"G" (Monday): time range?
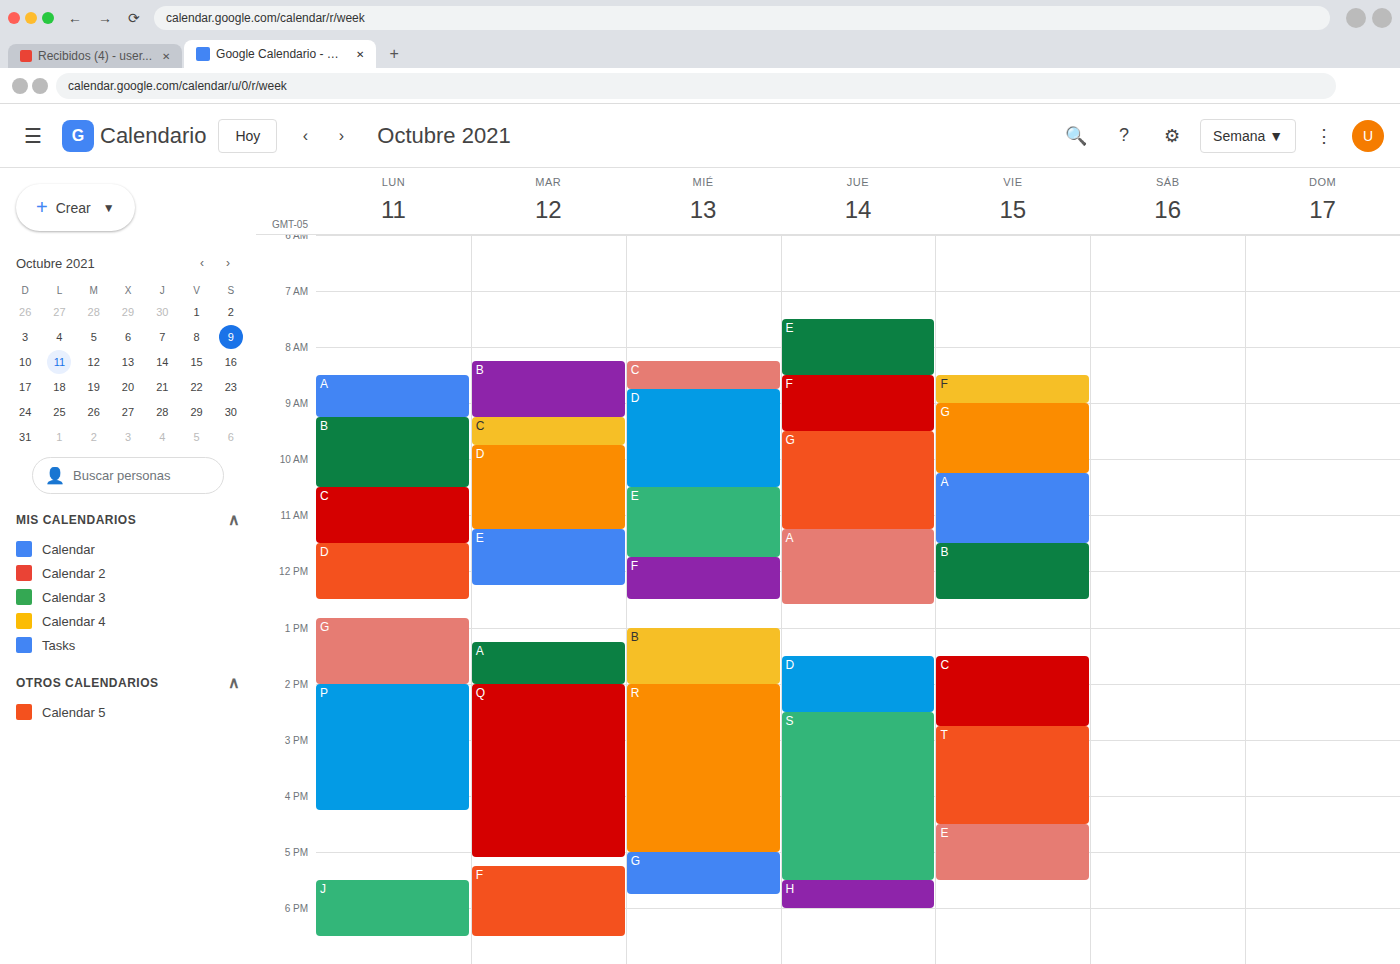
12:50 to 14:00